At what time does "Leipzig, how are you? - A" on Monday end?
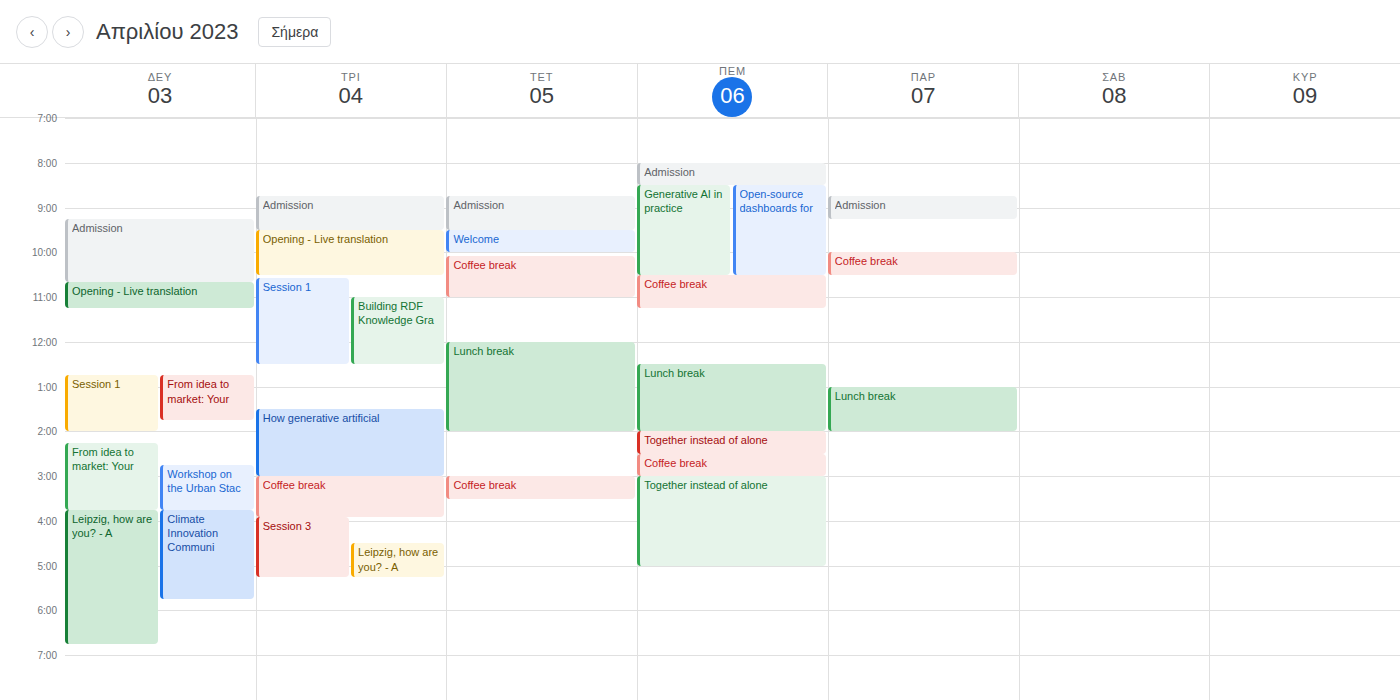
6:45 PM